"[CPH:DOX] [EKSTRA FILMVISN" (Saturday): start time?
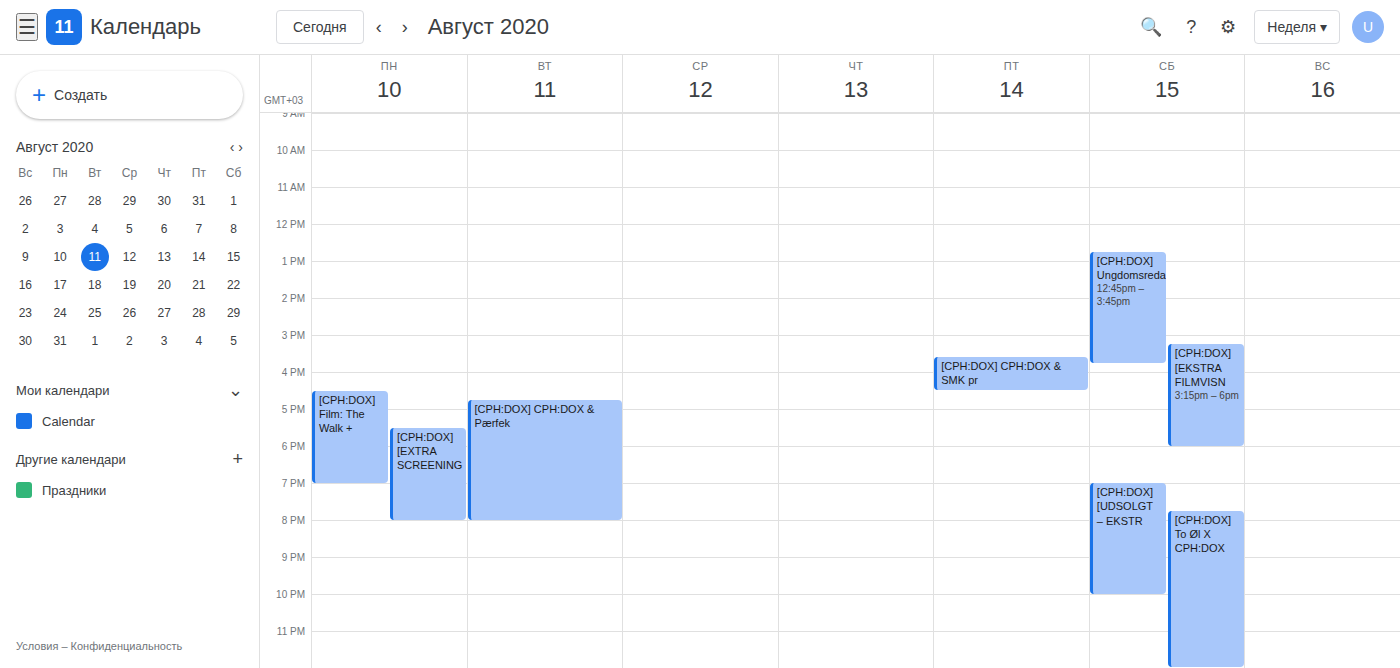
3:15 PM